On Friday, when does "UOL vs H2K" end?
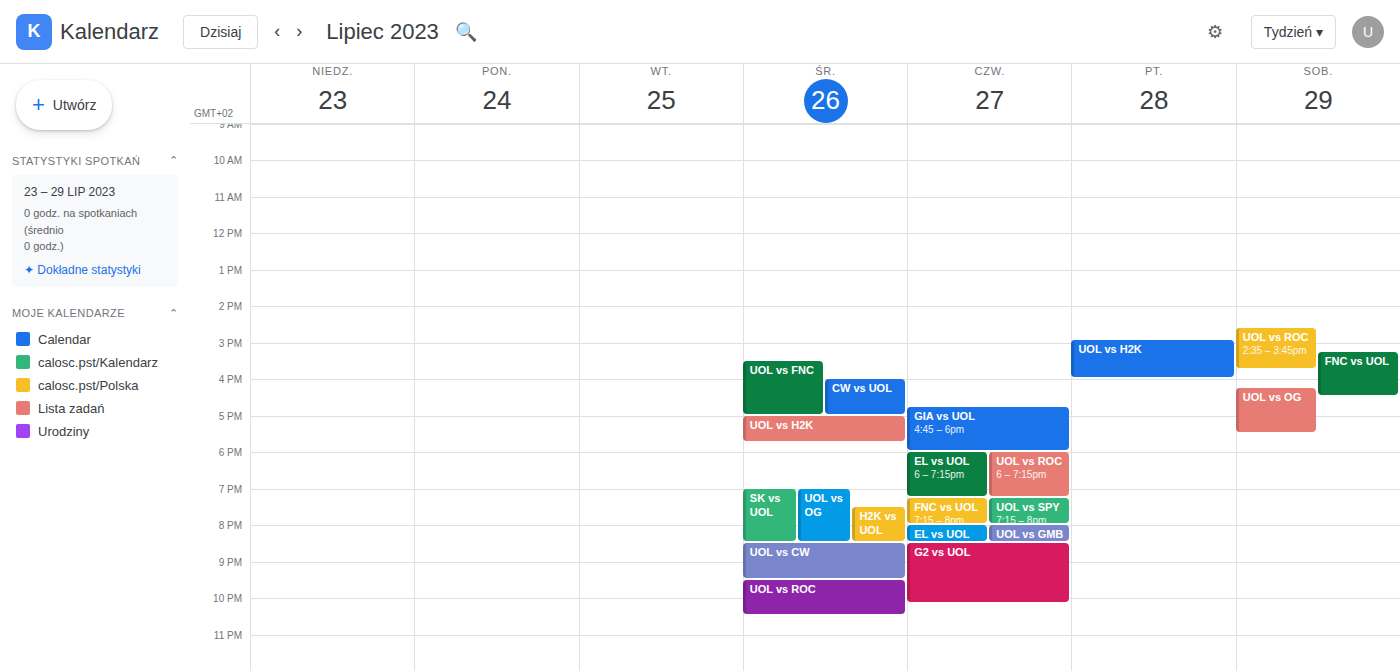
4:00 PM